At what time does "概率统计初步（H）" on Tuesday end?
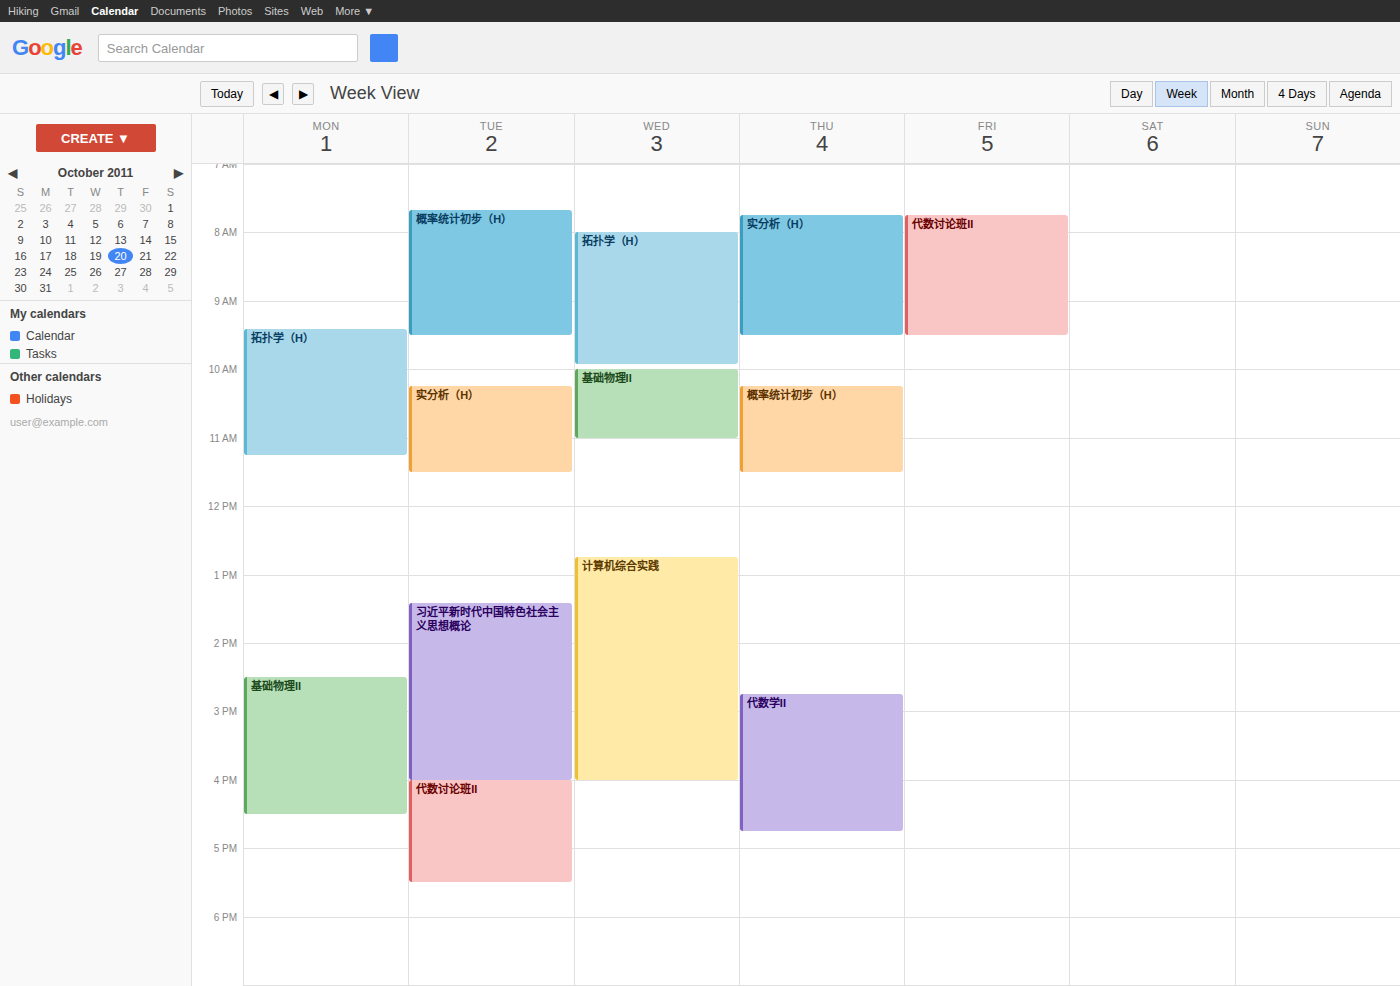
9:30 AM